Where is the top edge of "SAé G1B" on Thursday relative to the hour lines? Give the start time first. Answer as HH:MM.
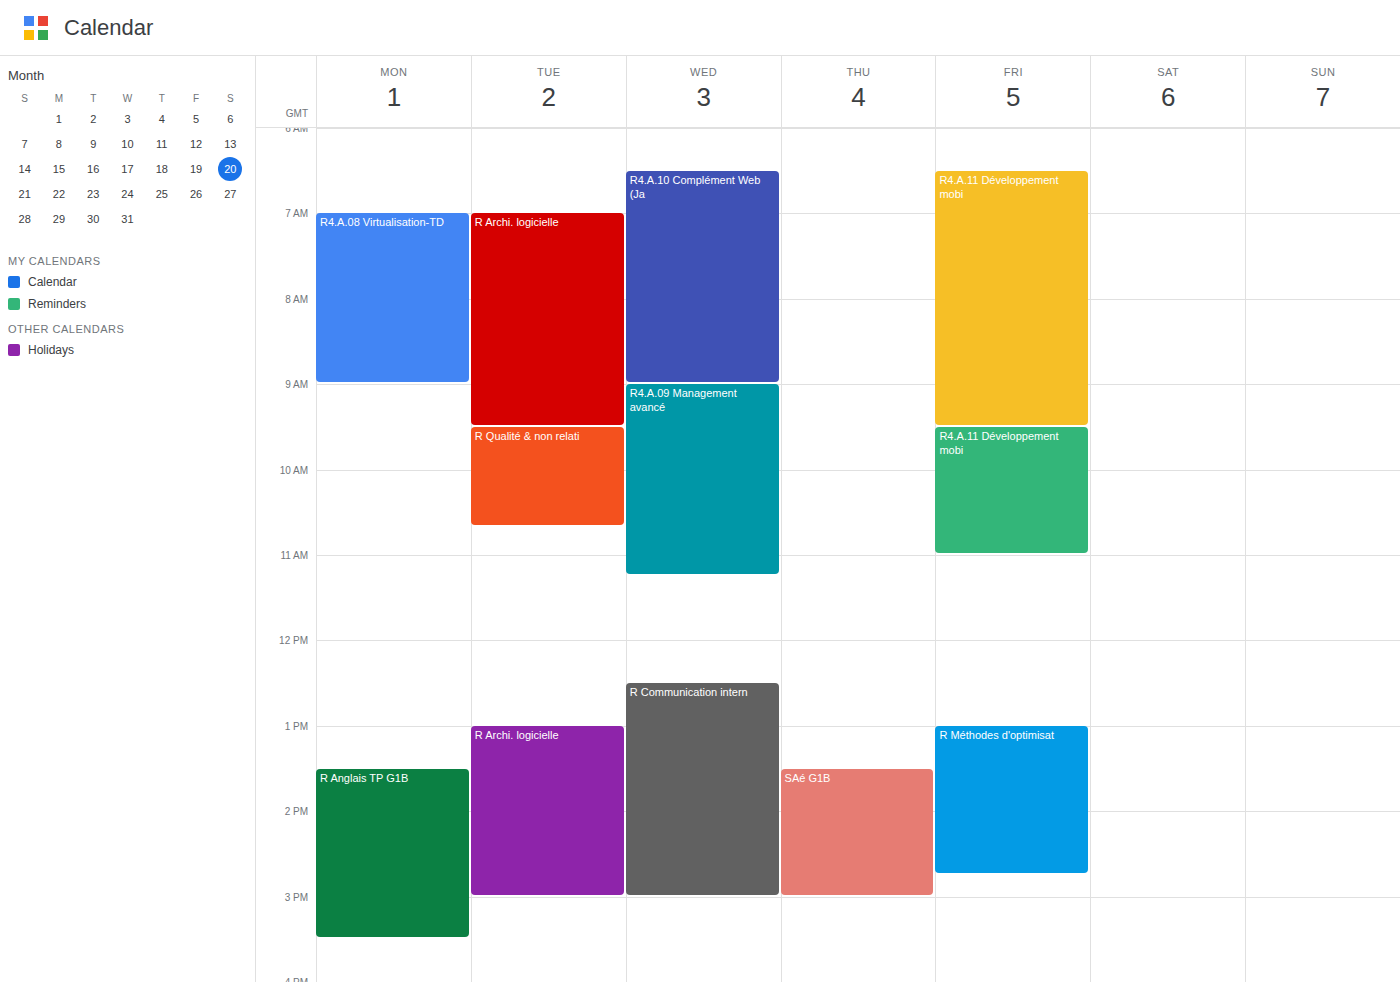
13:30 -- halfway between the 13:00 and 14:00 lines.